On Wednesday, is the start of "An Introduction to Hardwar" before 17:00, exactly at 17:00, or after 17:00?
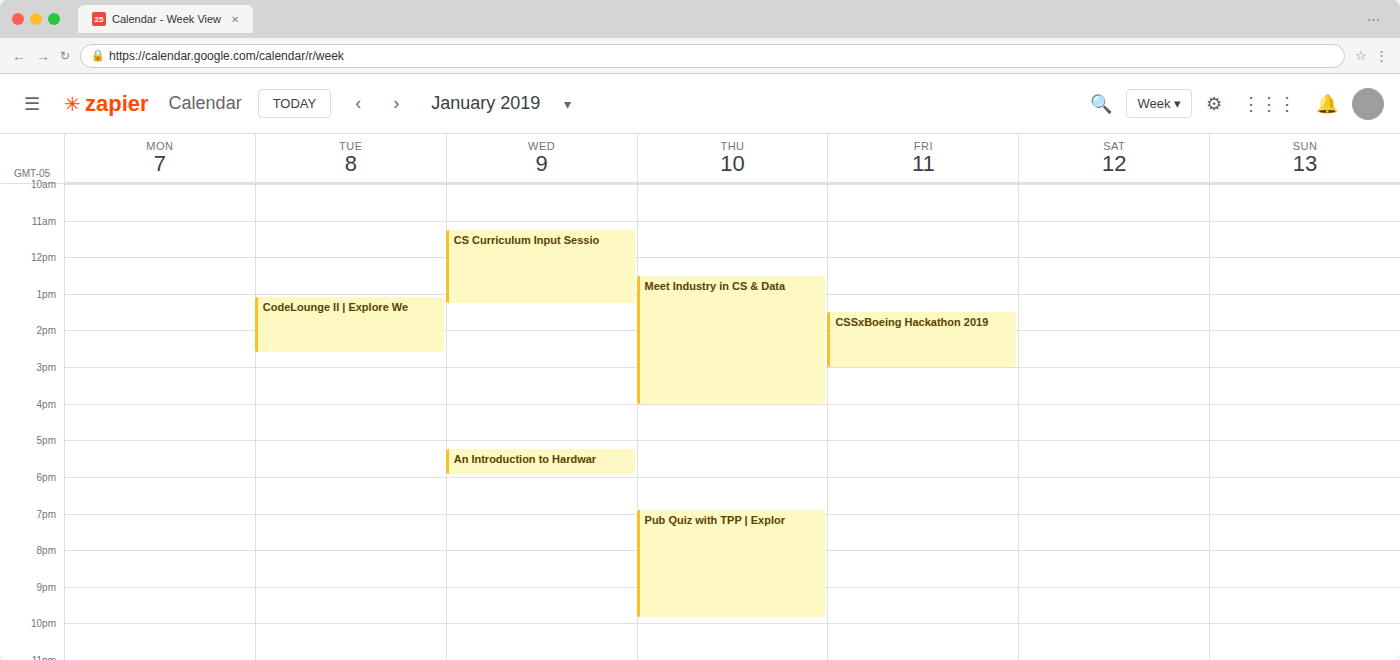
17:15 -- after 17:00, 15 minutes below the 17:00 line.